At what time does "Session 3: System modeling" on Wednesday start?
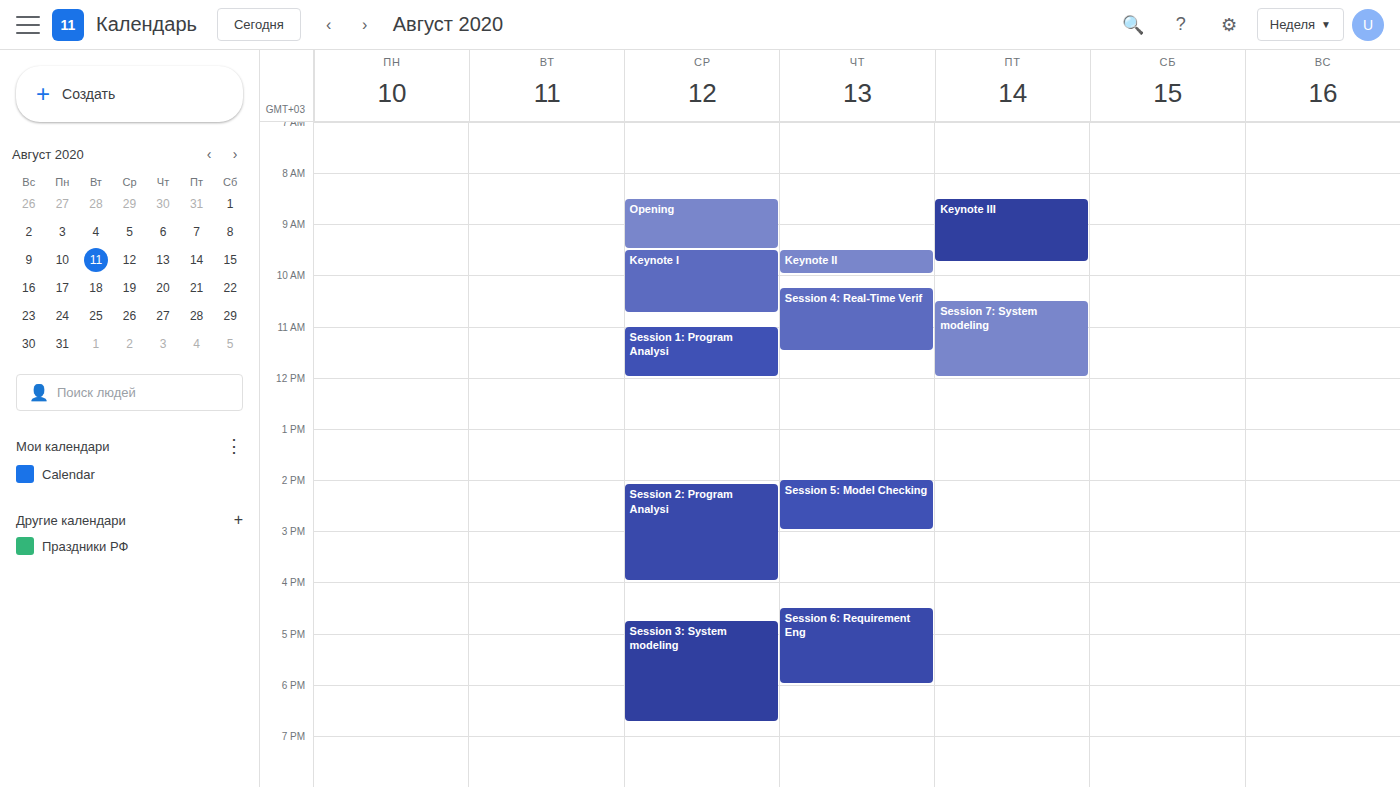
4:45 PM